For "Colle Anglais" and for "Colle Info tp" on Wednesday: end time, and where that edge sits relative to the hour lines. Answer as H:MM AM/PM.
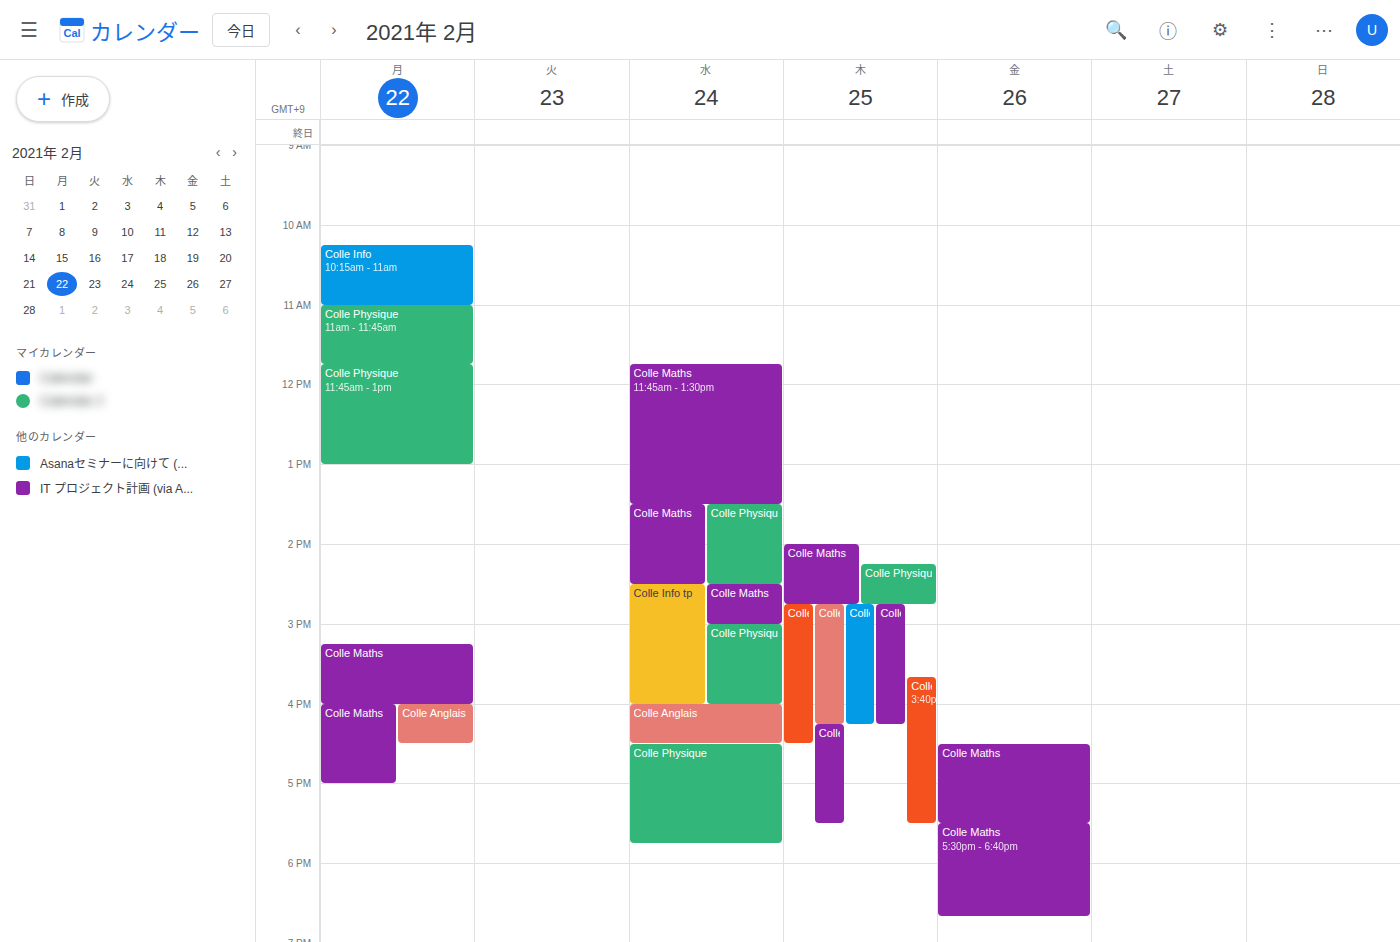
"Colle Anglais": 4:30 PM, halfway between the 4 PM and 5 PM lines. "Colle Info tp": 4:00 PM, exactly on the 4 PM line.